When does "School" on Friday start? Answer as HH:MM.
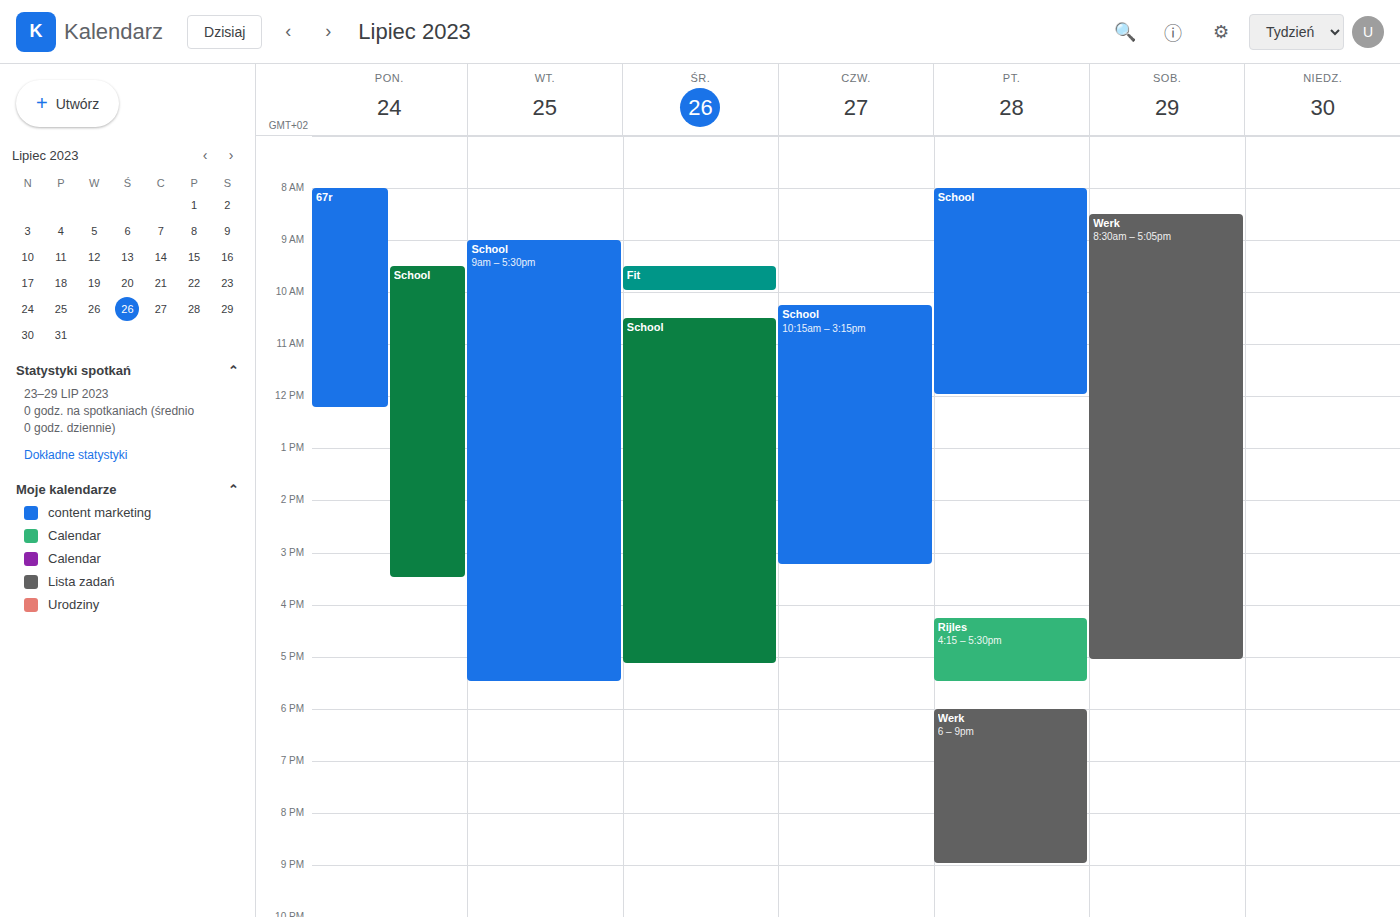
08:00